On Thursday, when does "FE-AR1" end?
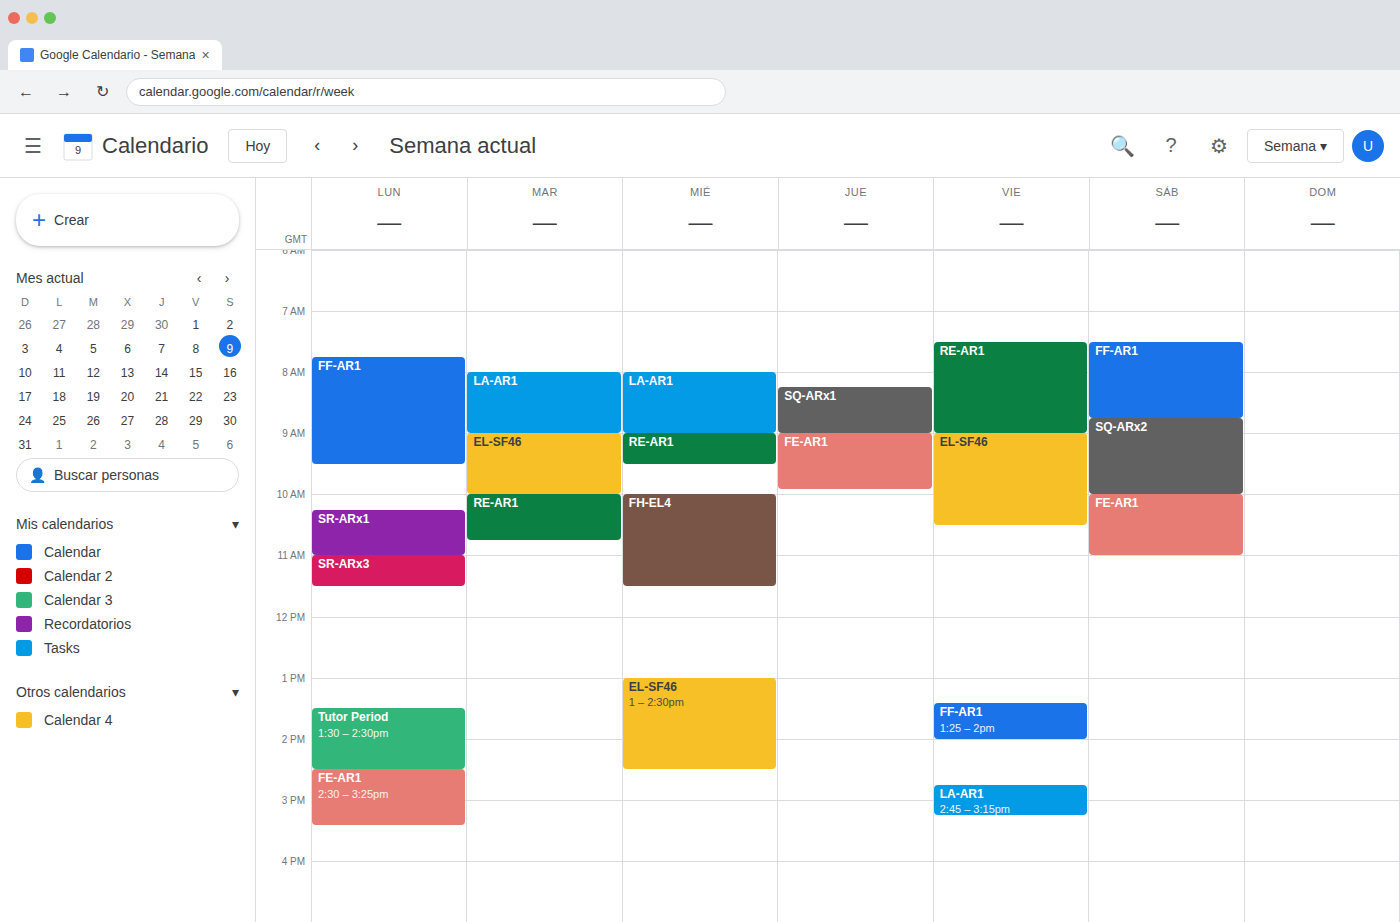
9:55 AM